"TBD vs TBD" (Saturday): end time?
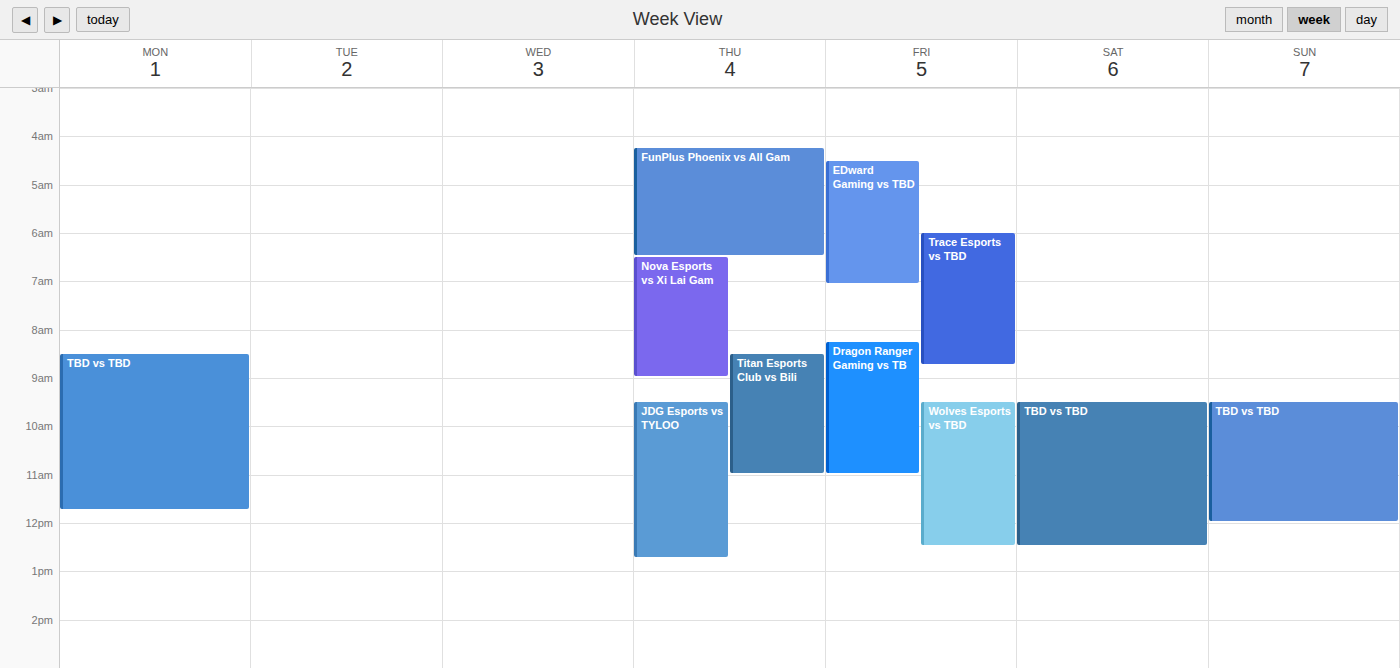
12:30